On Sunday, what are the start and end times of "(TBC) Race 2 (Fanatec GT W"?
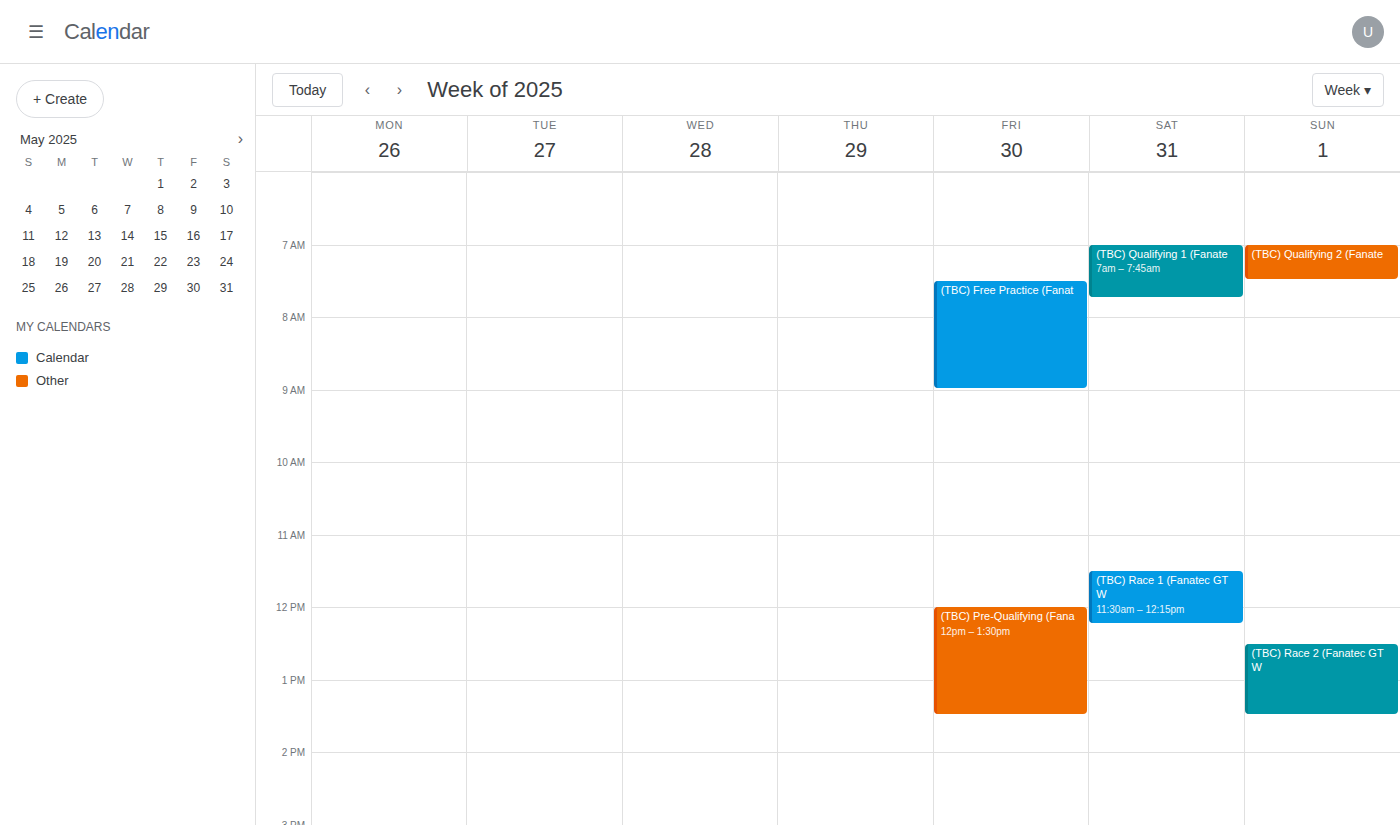
12:30 PM to 1:30 PM